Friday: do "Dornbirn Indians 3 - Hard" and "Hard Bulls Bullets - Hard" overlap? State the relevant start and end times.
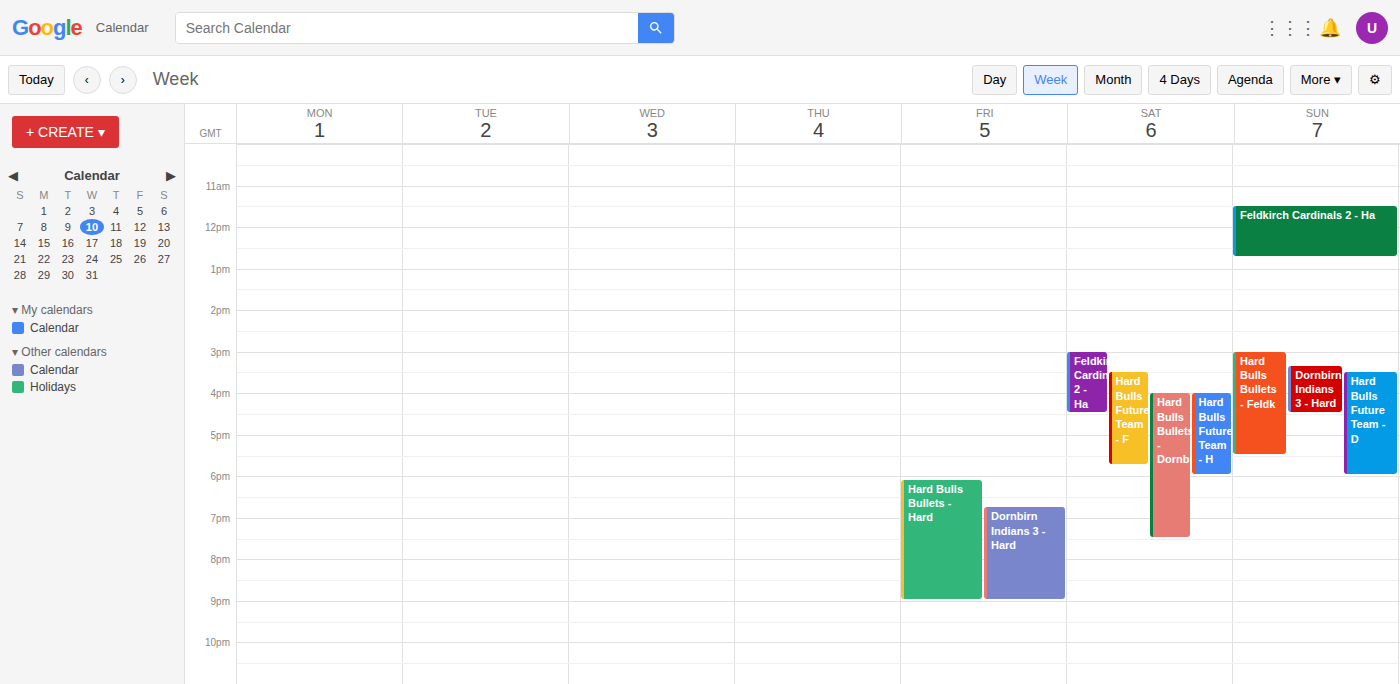
"Dornbirn Indians 3 - Hard" runs 6:45 PM to 9:00 PM, inside "Hard Bulls Bullets - Hard" -- they overlap.